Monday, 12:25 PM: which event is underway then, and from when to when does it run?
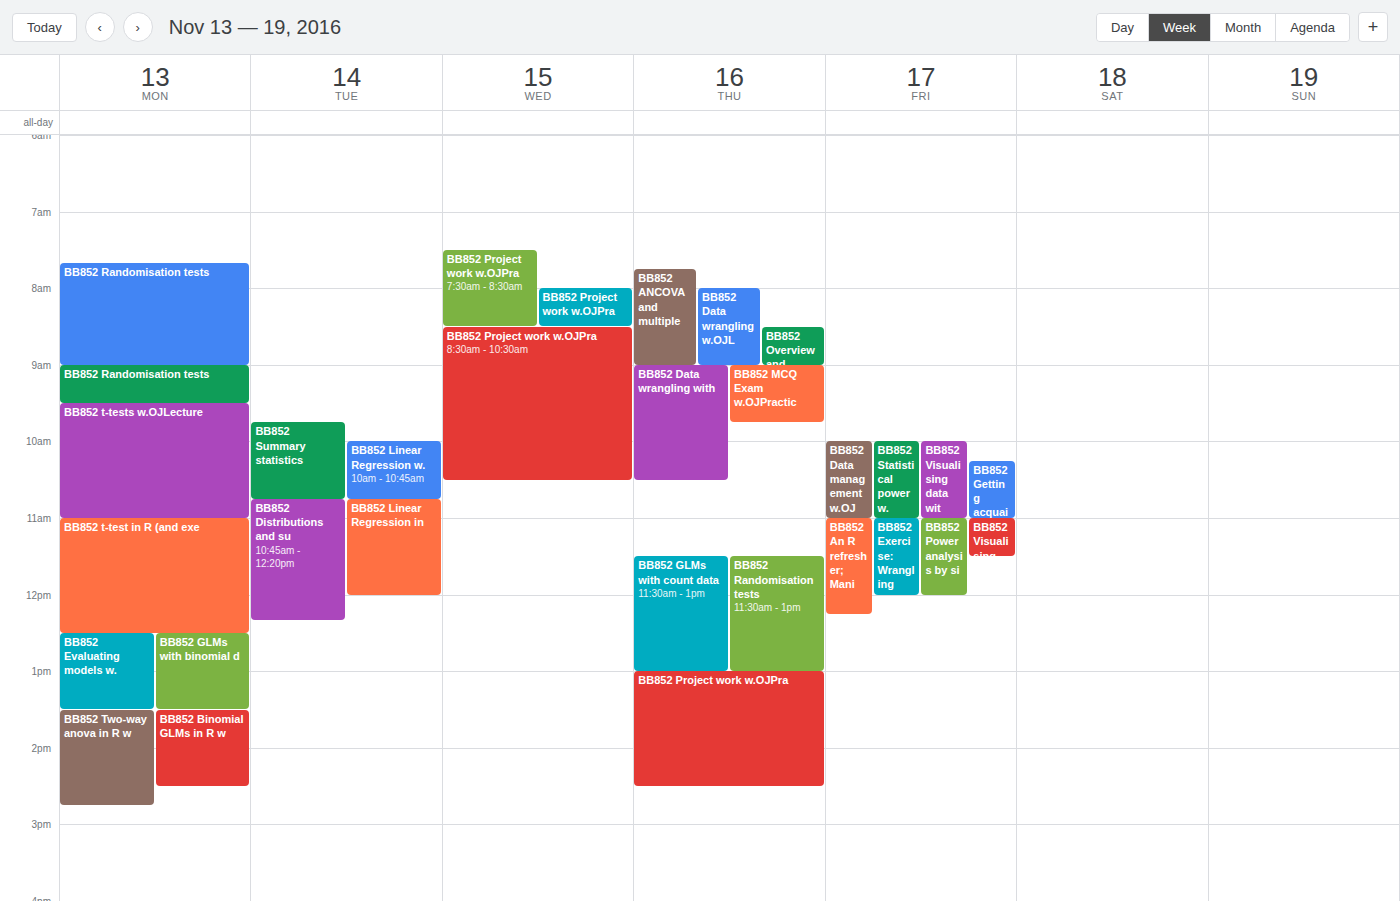
"BB852 t-test in R (and exe", 11:00 AM to 12:30 PM